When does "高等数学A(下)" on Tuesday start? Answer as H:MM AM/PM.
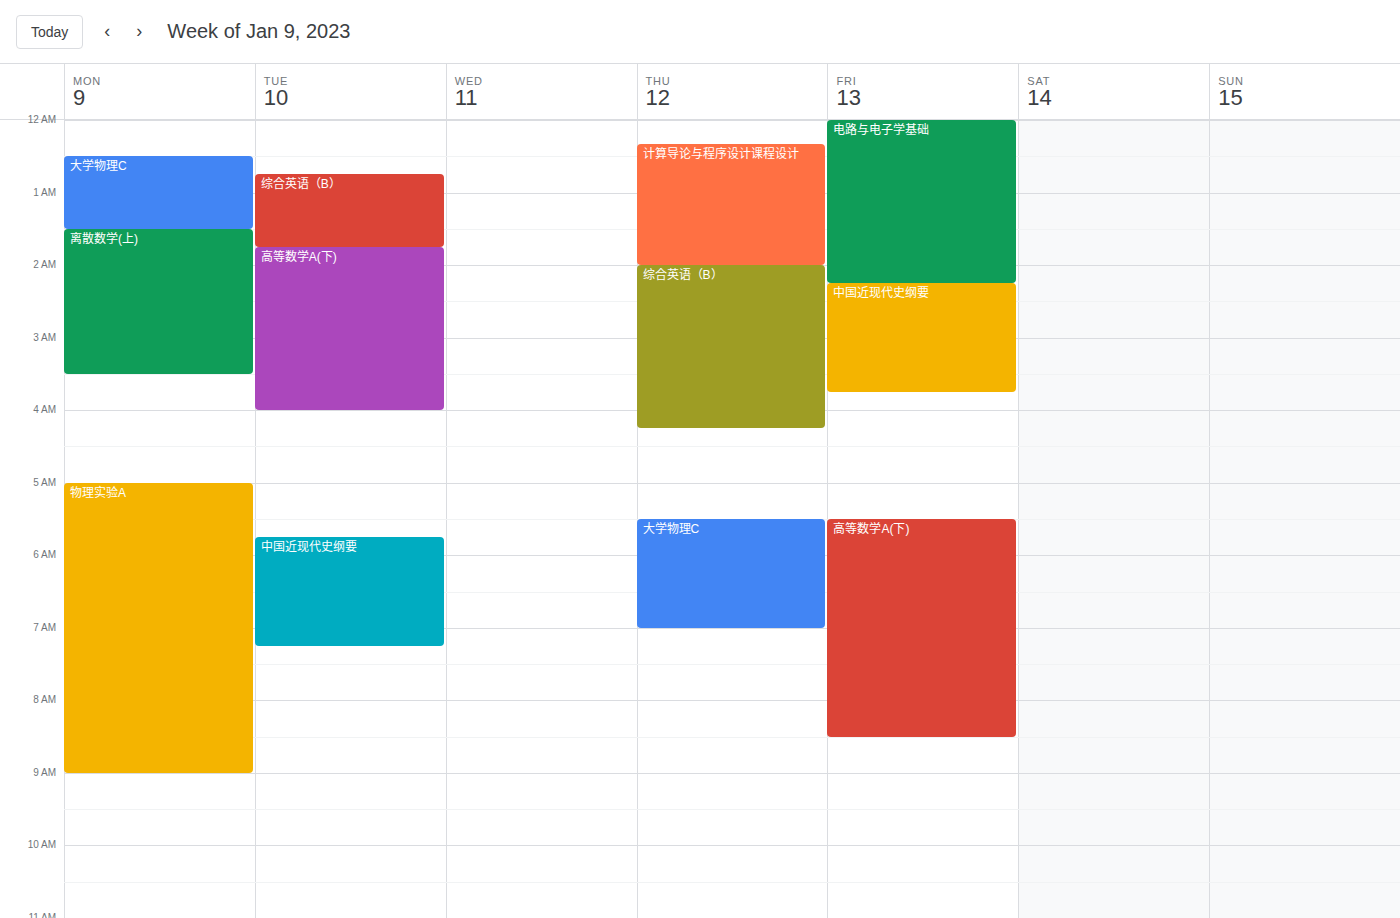
1:45 AM